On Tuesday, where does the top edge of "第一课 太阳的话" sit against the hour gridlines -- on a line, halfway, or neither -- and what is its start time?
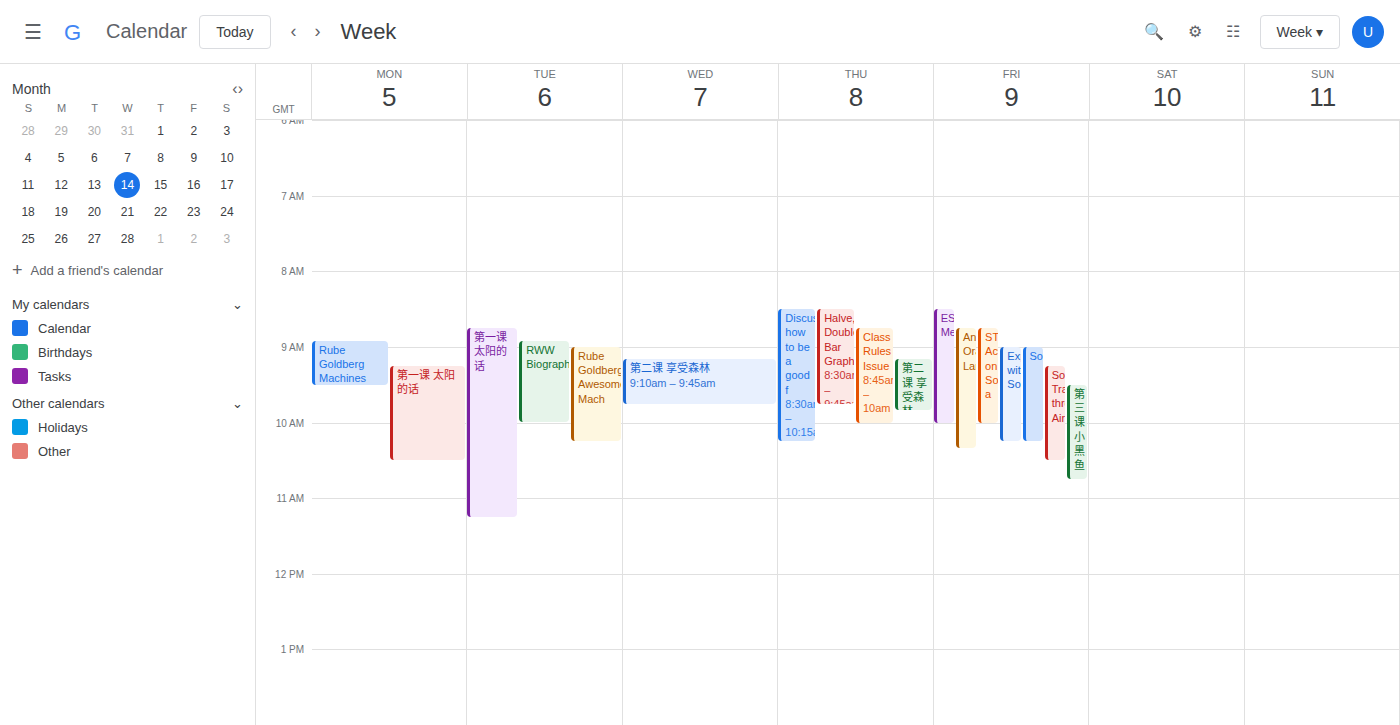
8:45 AM -- neither: three quarters of the way from the 8 AM line to the 9 AM line.